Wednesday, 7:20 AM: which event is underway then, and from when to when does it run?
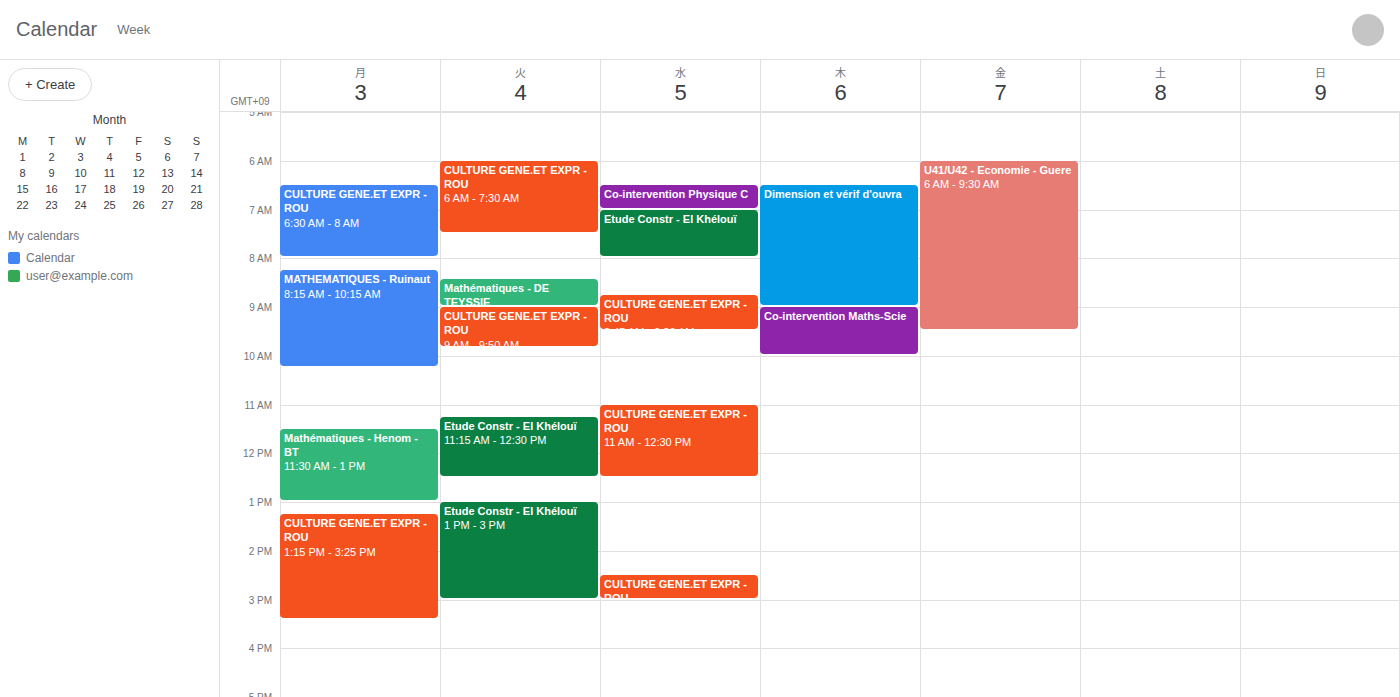
"Etude Constr - El Khélouï", 7:00 AM to 8:00 AM